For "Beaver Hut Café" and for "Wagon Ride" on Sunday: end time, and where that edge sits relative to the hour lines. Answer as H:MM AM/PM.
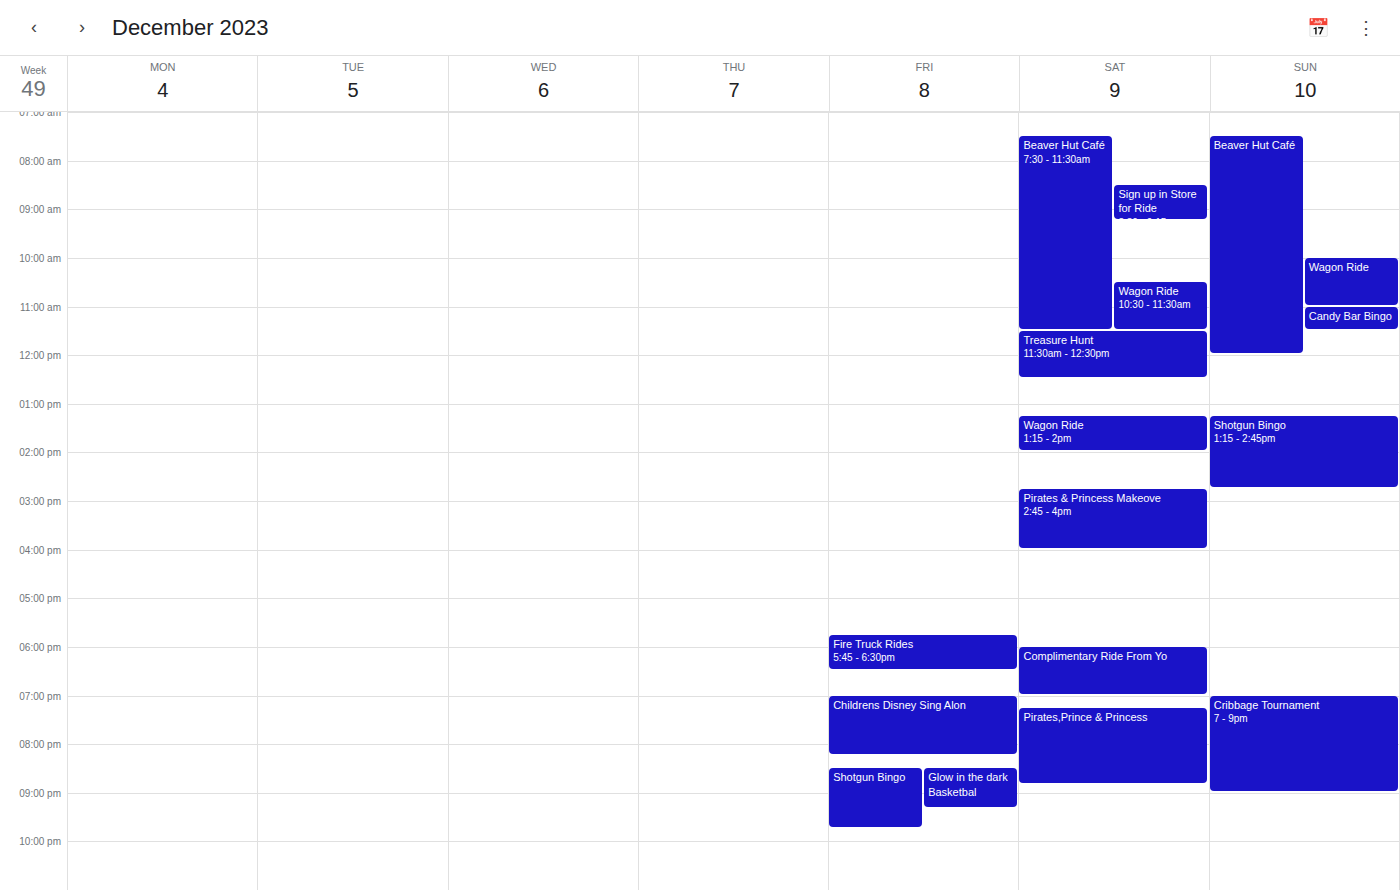
"Beaver Hut Café": 12:00 PM, exactly on the 12 PM line. "Wagon Ride": 11:00 AM, exactly on the 11 AM line.